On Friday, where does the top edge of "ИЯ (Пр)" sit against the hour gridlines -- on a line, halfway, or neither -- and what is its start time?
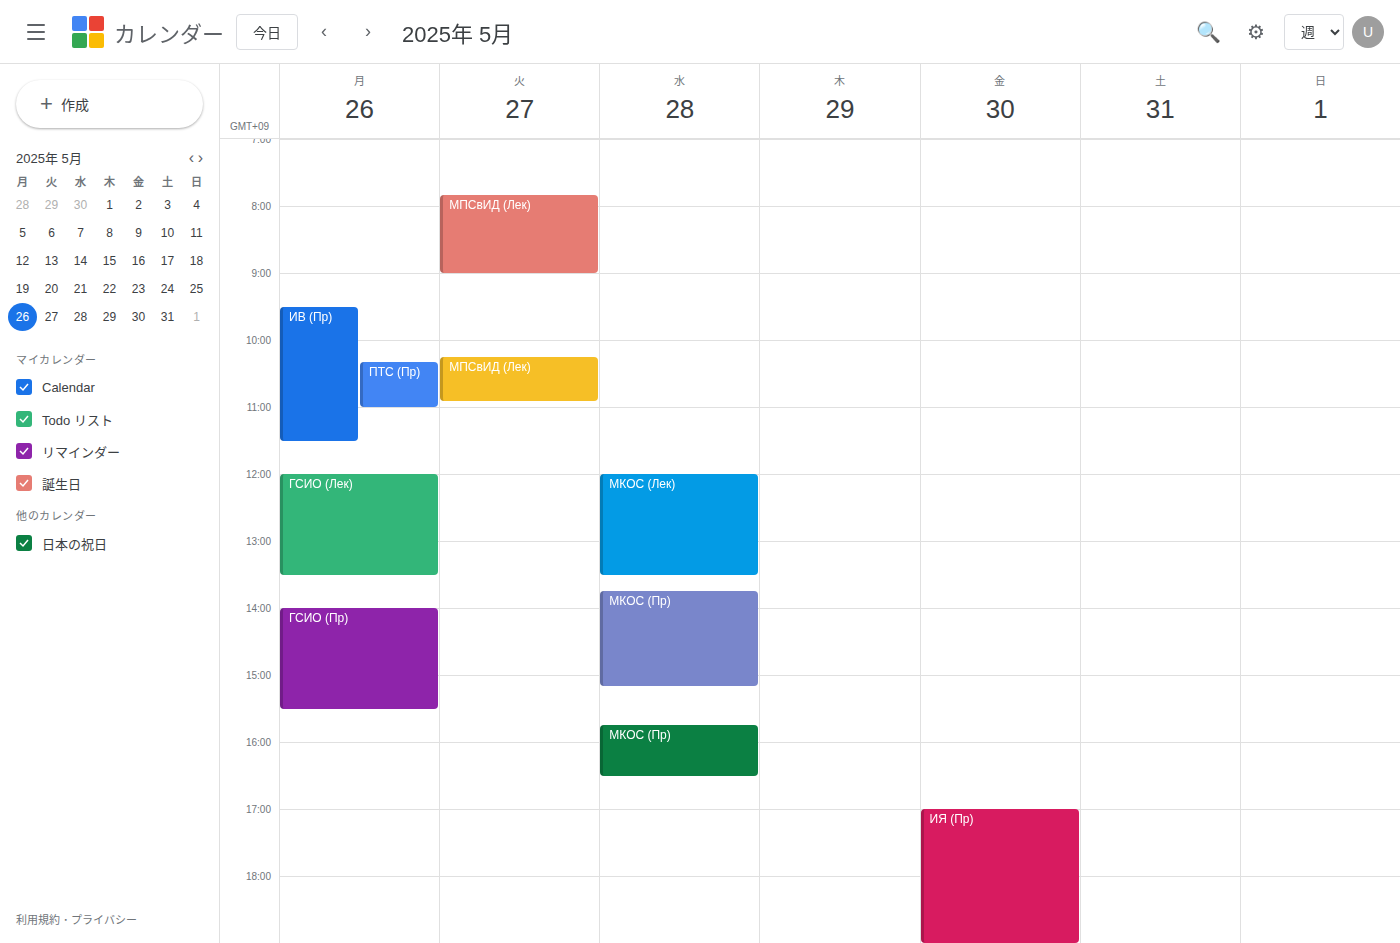
5:00 PM -- exactly on the 5 PM line.